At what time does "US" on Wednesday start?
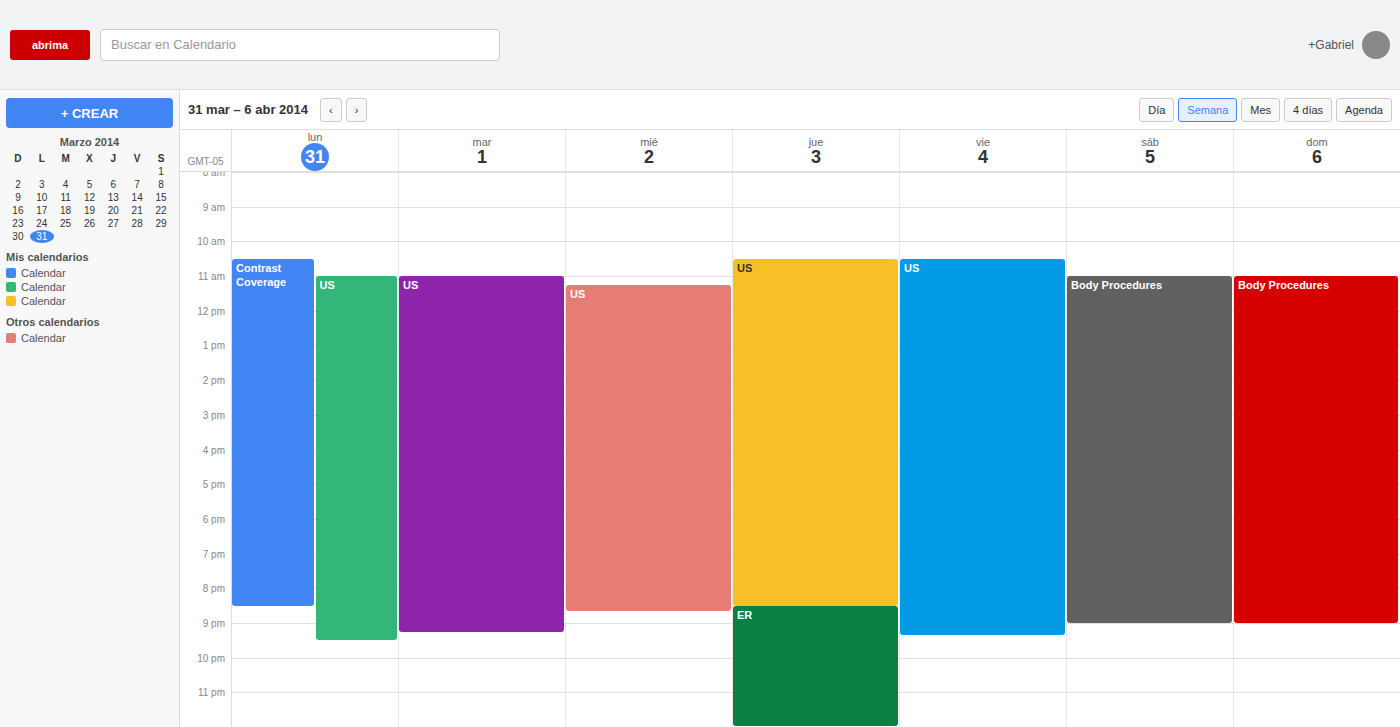
11:15 AM